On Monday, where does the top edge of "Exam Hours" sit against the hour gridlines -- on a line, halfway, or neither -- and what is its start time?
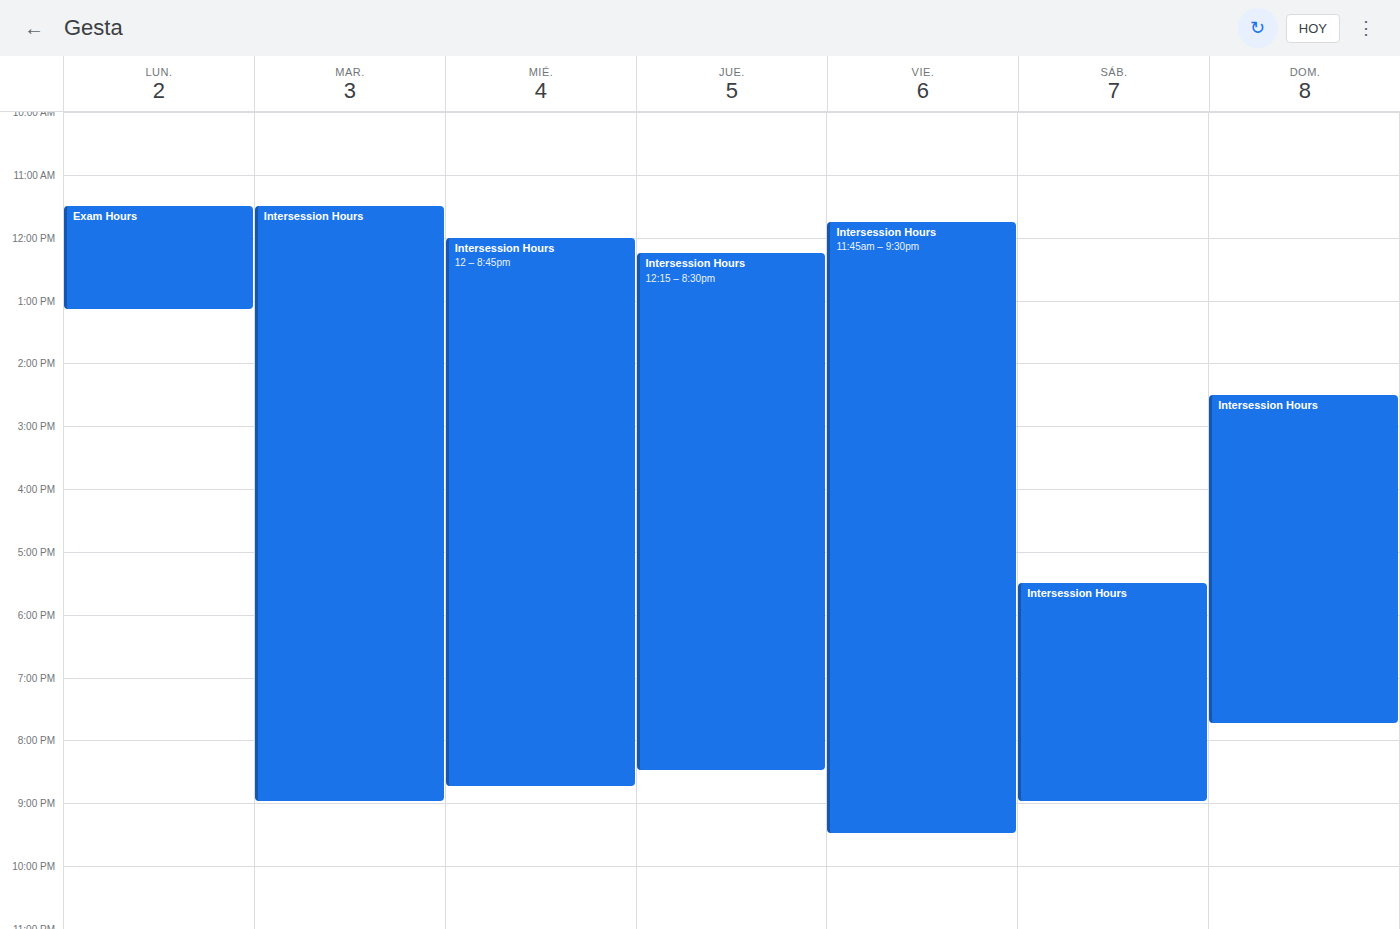
11:30 AM -- halfway between the 11 AM and 12 PM lines.